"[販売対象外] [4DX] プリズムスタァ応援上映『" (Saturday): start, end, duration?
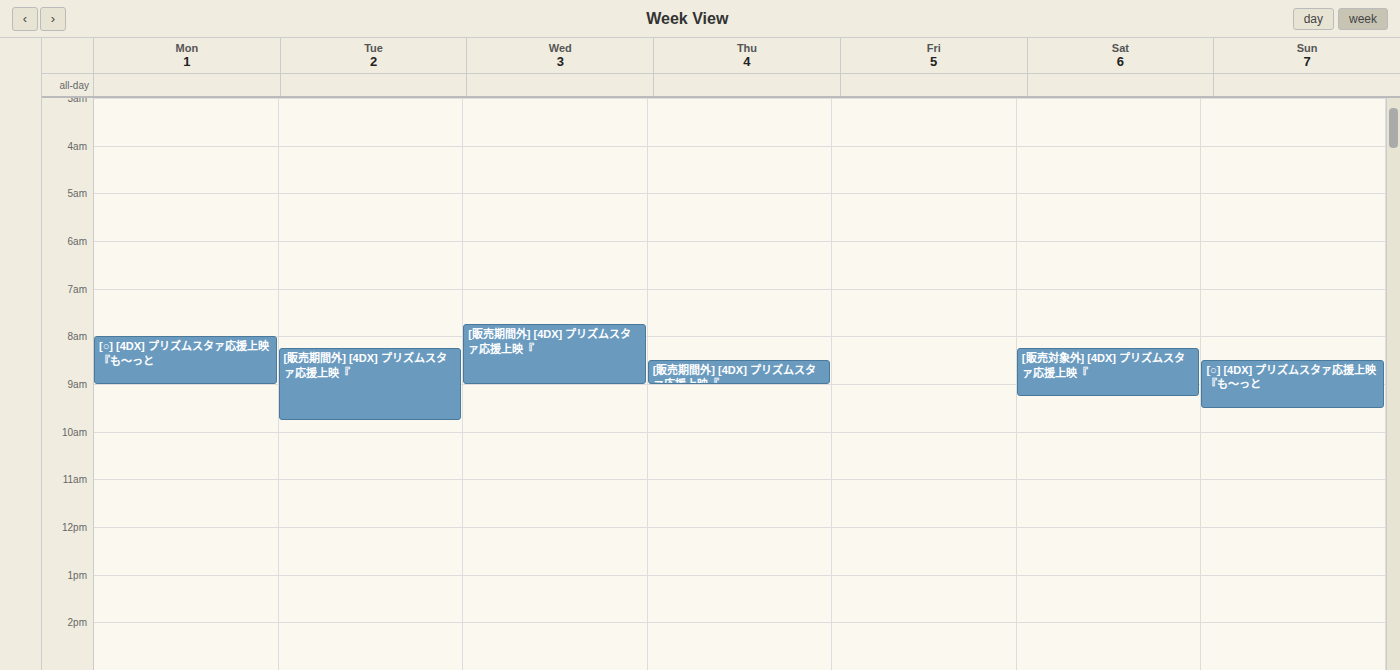
8:15 AM to 9:15 AM, 1 hour